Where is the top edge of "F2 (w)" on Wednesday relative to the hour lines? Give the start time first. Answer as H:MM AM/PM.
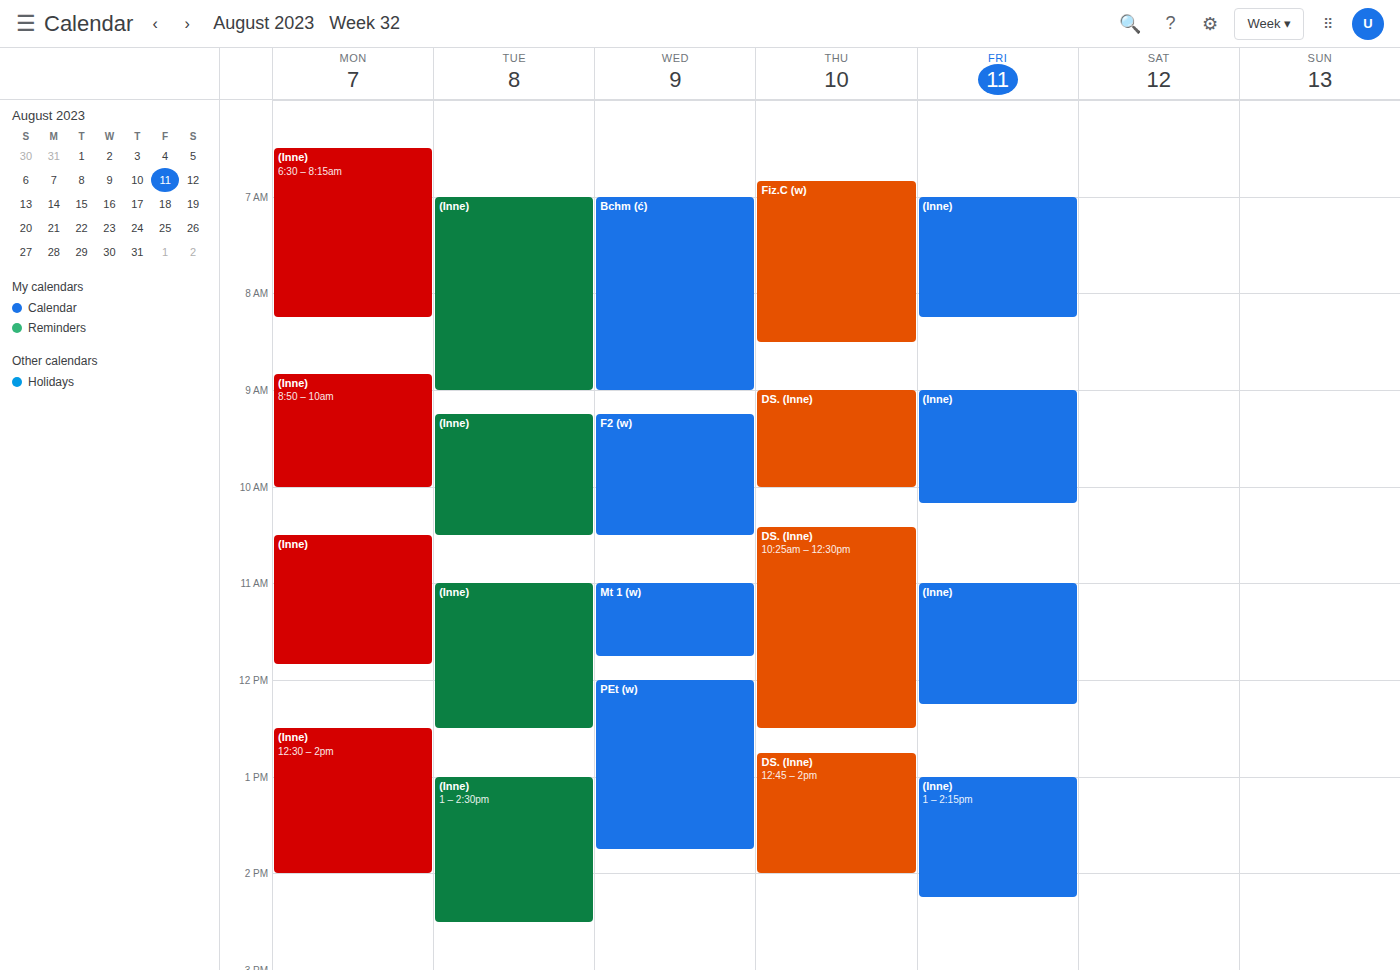
9:15 AM -- neither: a quarter of the way from the 9 AM line to the 10 AM line.